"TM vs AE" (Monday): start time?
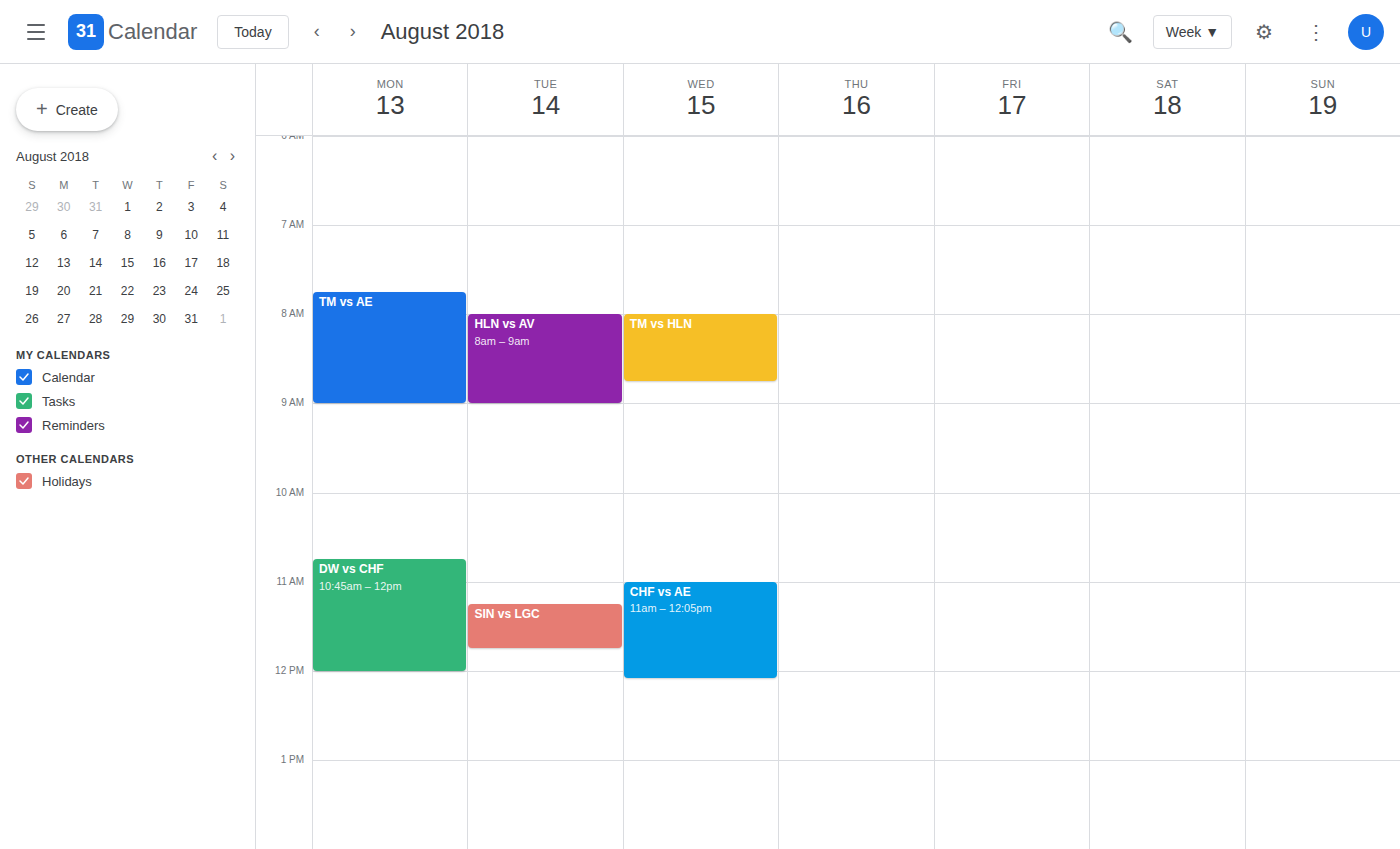
07:45